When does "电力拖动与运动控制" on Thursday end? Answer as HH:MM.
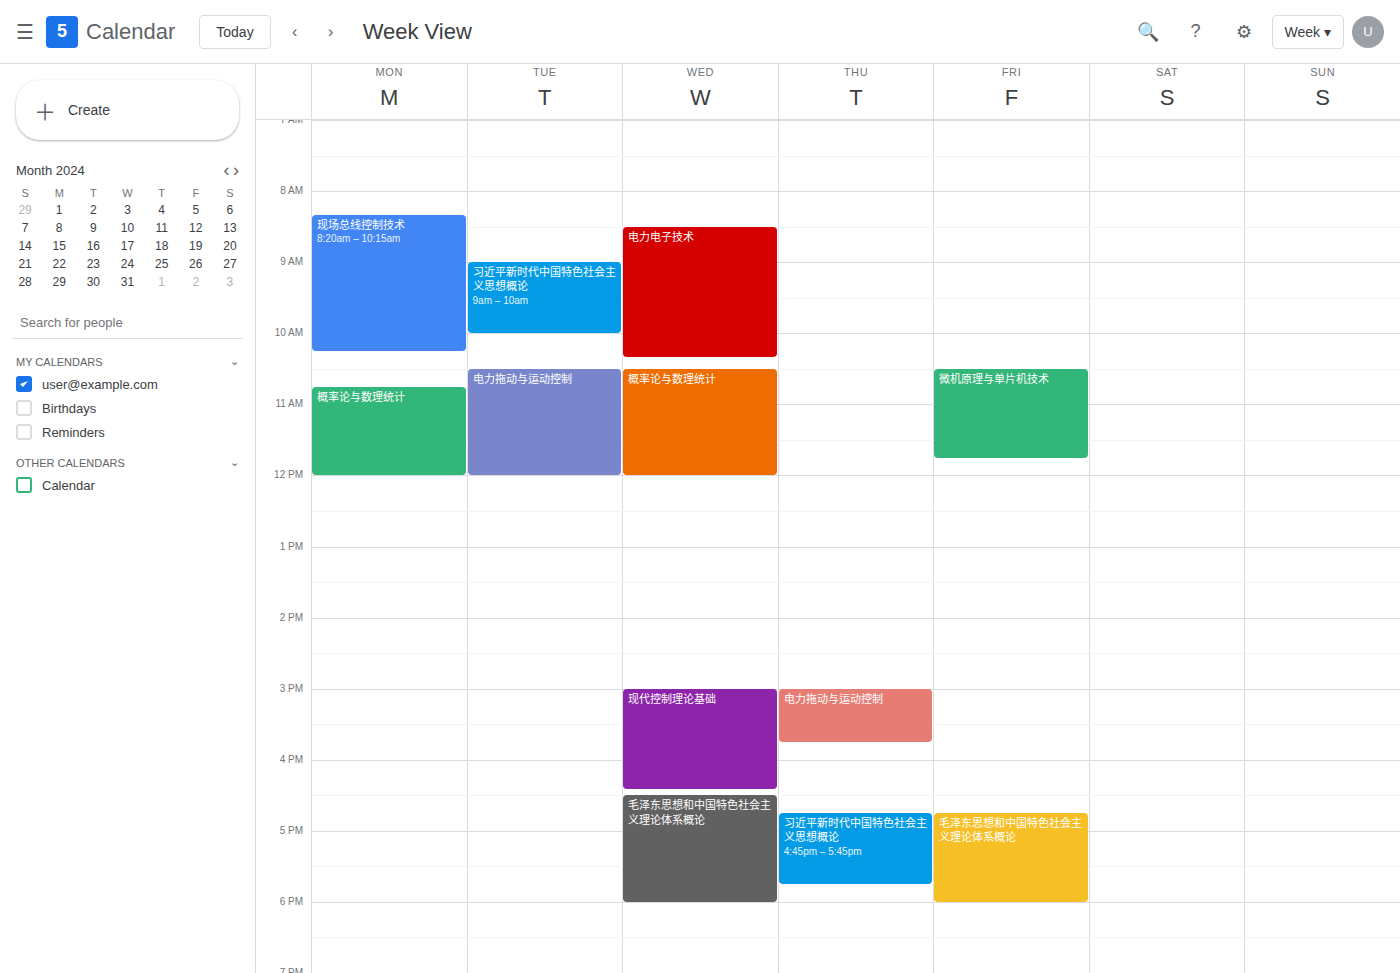
15:45